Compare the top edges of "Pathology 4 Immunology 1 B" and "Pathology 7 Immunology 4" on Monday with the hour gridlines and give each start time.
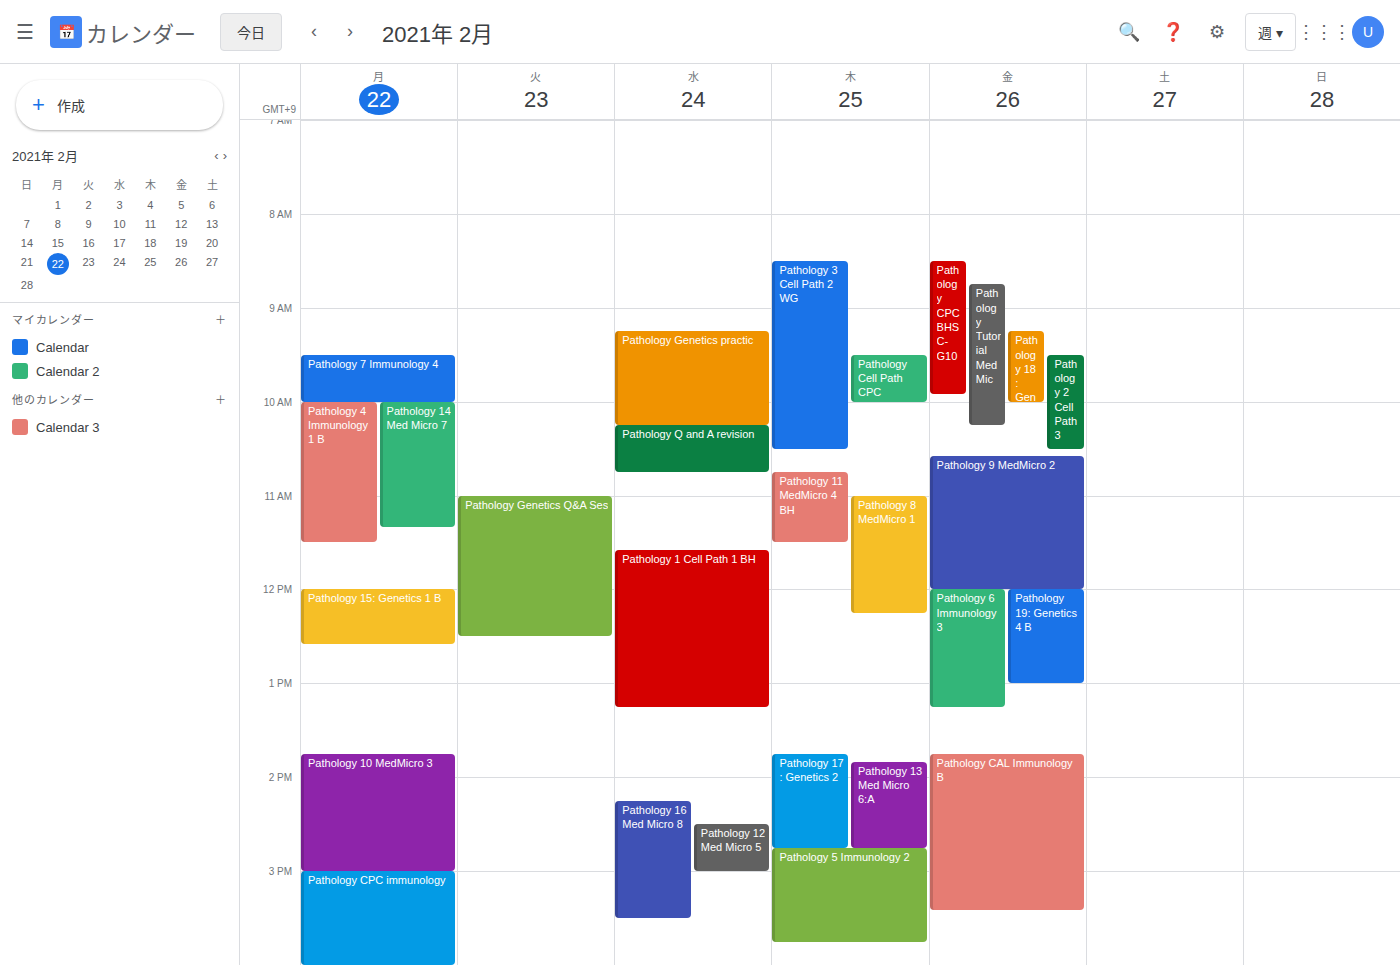
"Pathology 4 Immunology 1 B": 10:00 AM, exactly on the 10 AM line. "Pathology 7 Immunology 4": 9:30 AM, halfway between the 9 AM and 10 AM lines.